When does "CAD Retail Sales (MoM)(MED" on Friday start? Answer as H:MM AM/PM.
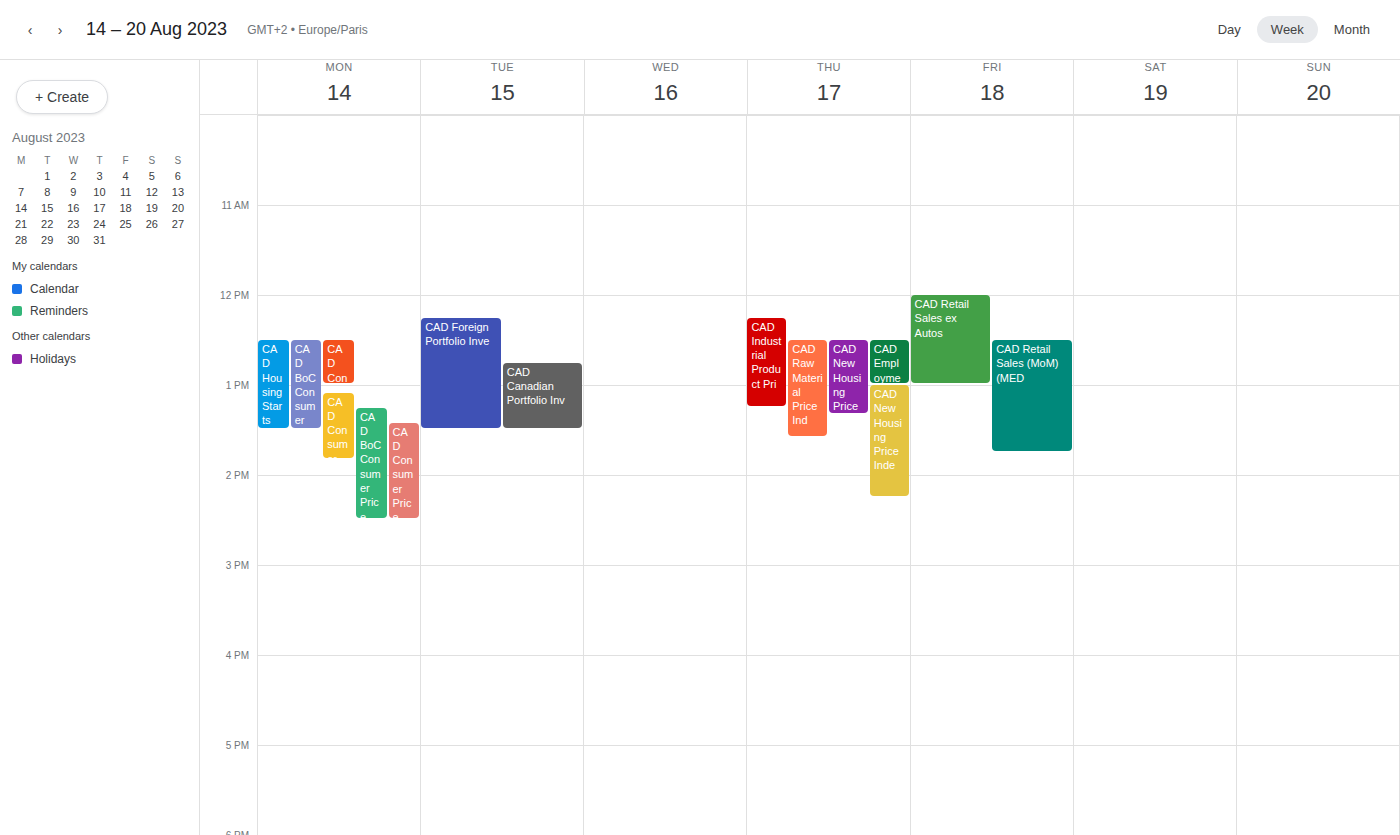
12:30 PM